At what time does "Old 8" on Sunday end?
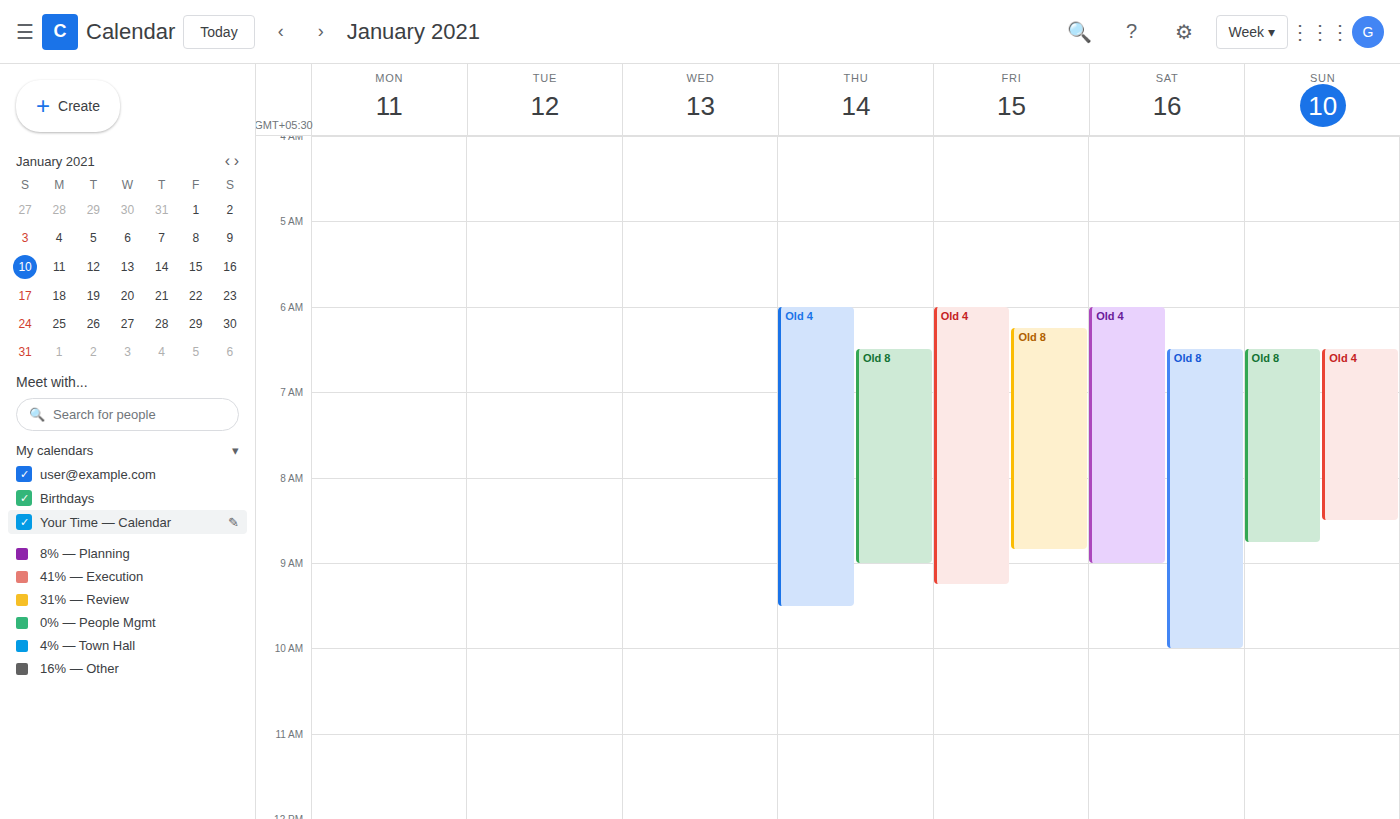
8:45 AM